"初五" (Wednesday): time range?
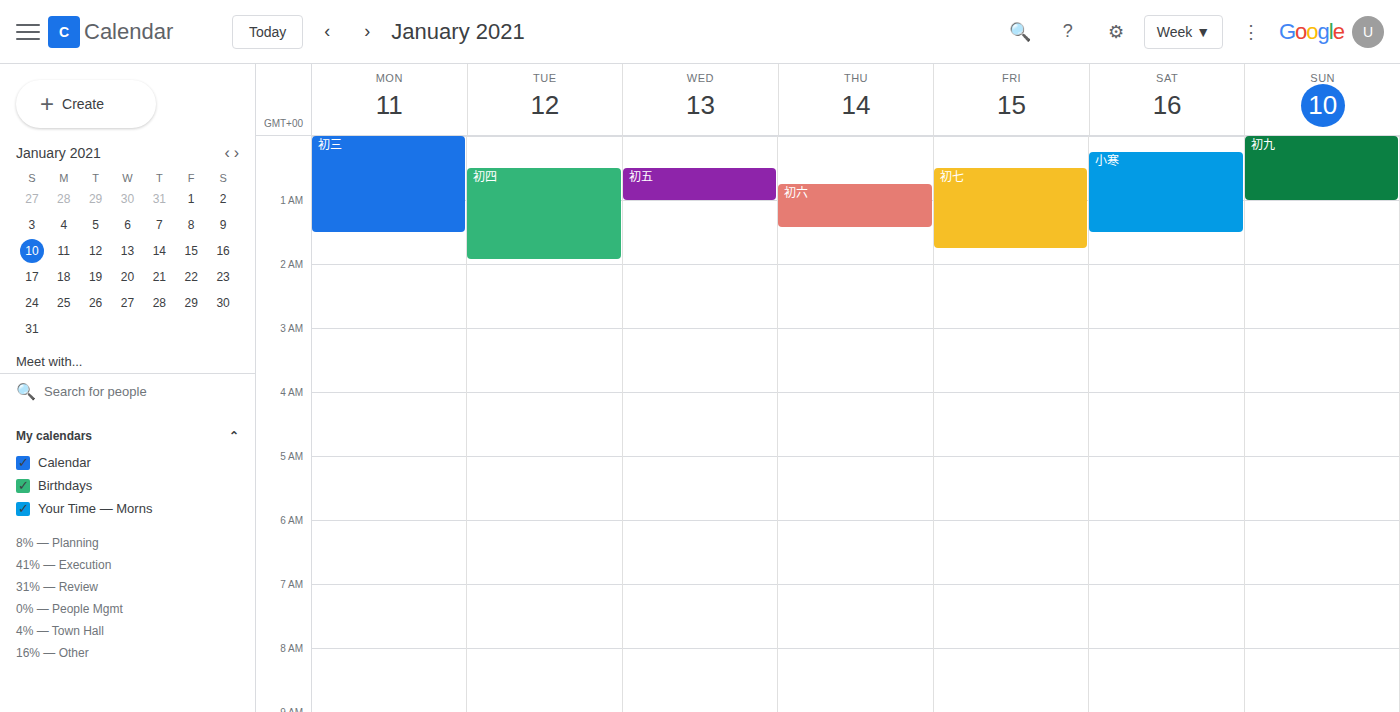
12:30 AM to 1:00 AM